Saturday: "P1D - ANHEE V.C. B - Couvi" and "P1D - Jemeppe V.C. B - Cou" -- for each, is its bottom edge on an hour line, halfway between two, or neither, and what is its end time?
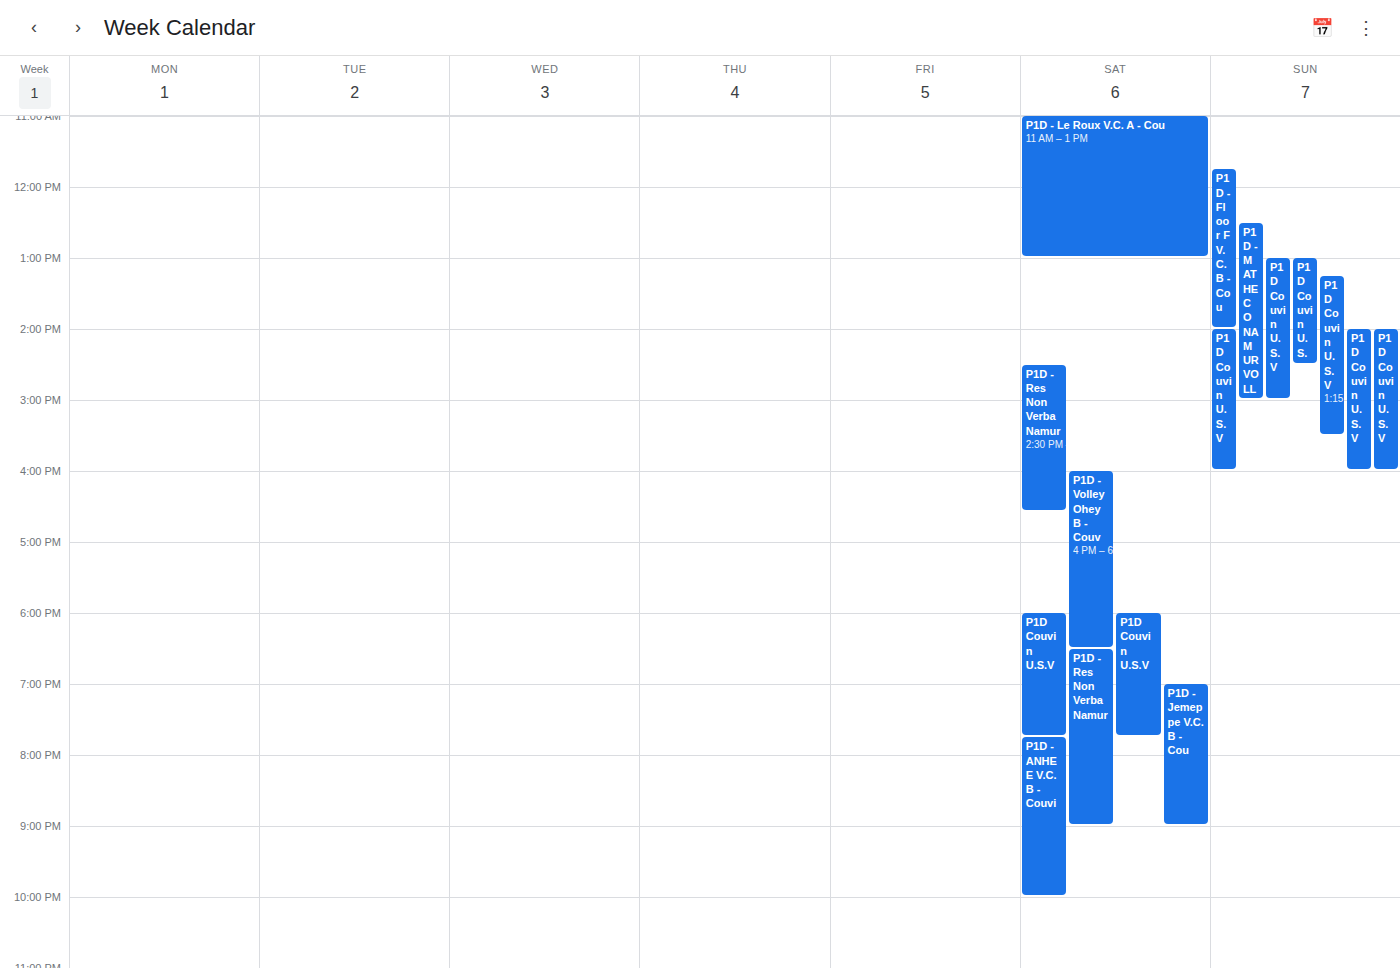
"P1D - ANHEE V.C. B - Couvi": 10:00 PM, exactly on the 10 PM line. "P1D - Jemeppe V.C. B - Cou": 9:00 PM, exactly on the 9 PM line.